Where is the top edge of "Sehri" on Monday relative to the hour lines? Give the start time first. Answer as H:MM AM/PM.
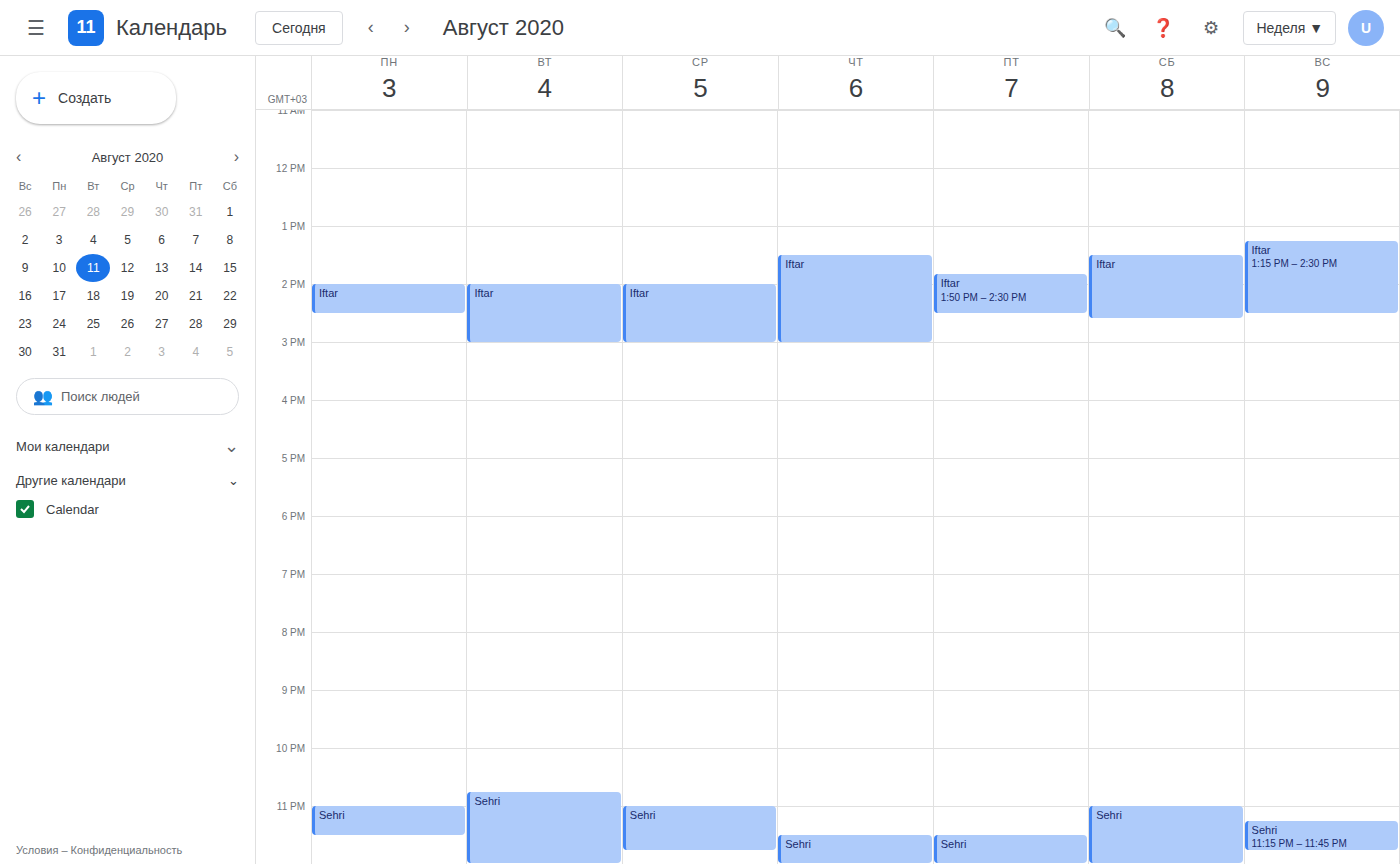
11:00 PM -- exactly on the 11 PM line.